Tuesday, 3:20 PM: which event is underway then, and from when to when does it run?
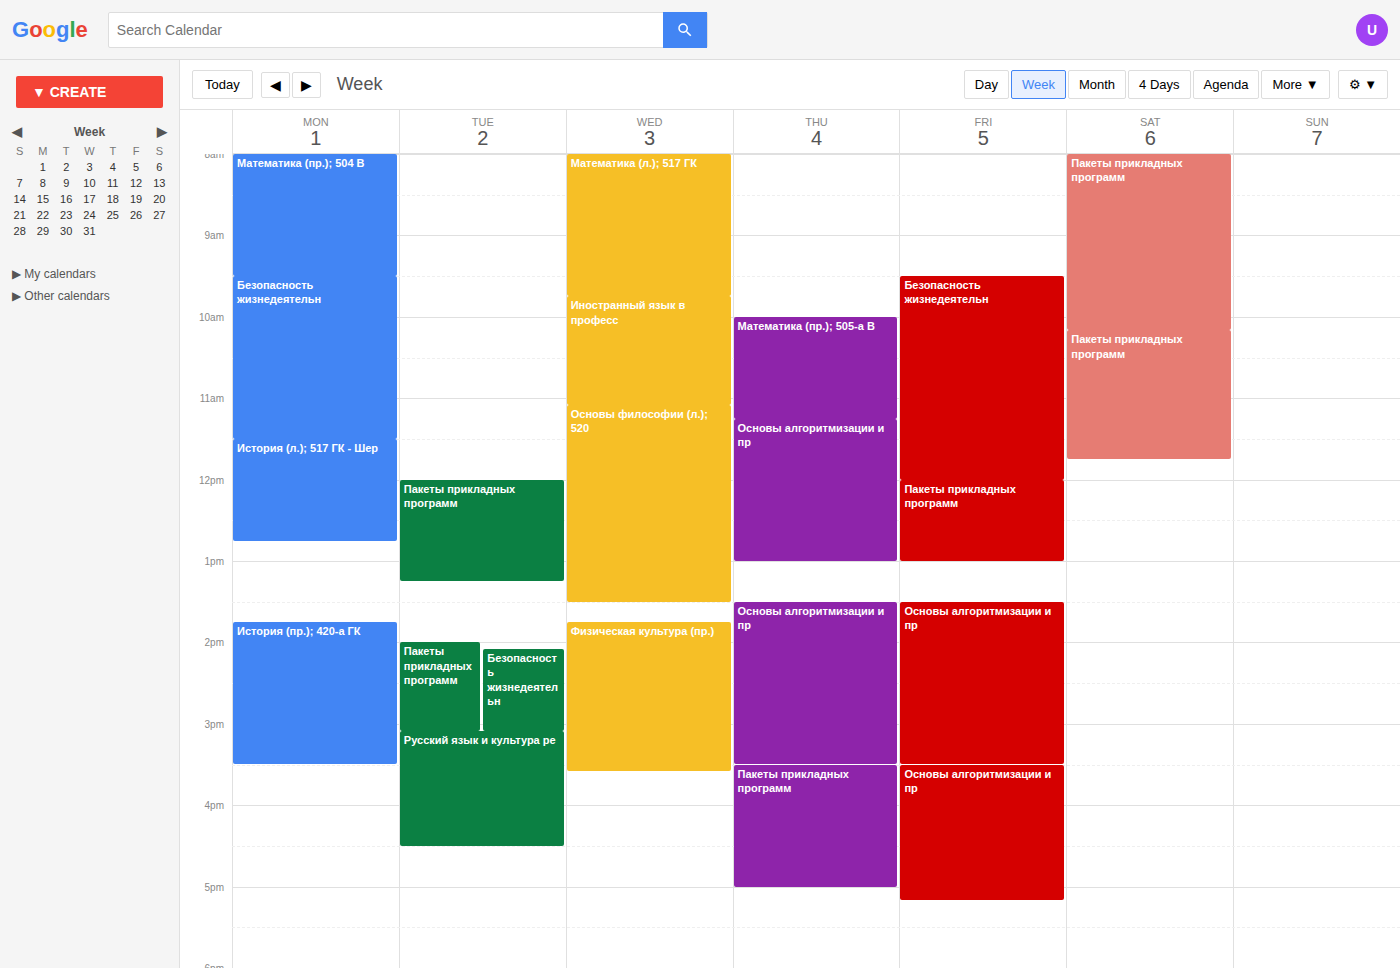
"Русский язык и культура ре", 3:05 PM to 4:30 PM